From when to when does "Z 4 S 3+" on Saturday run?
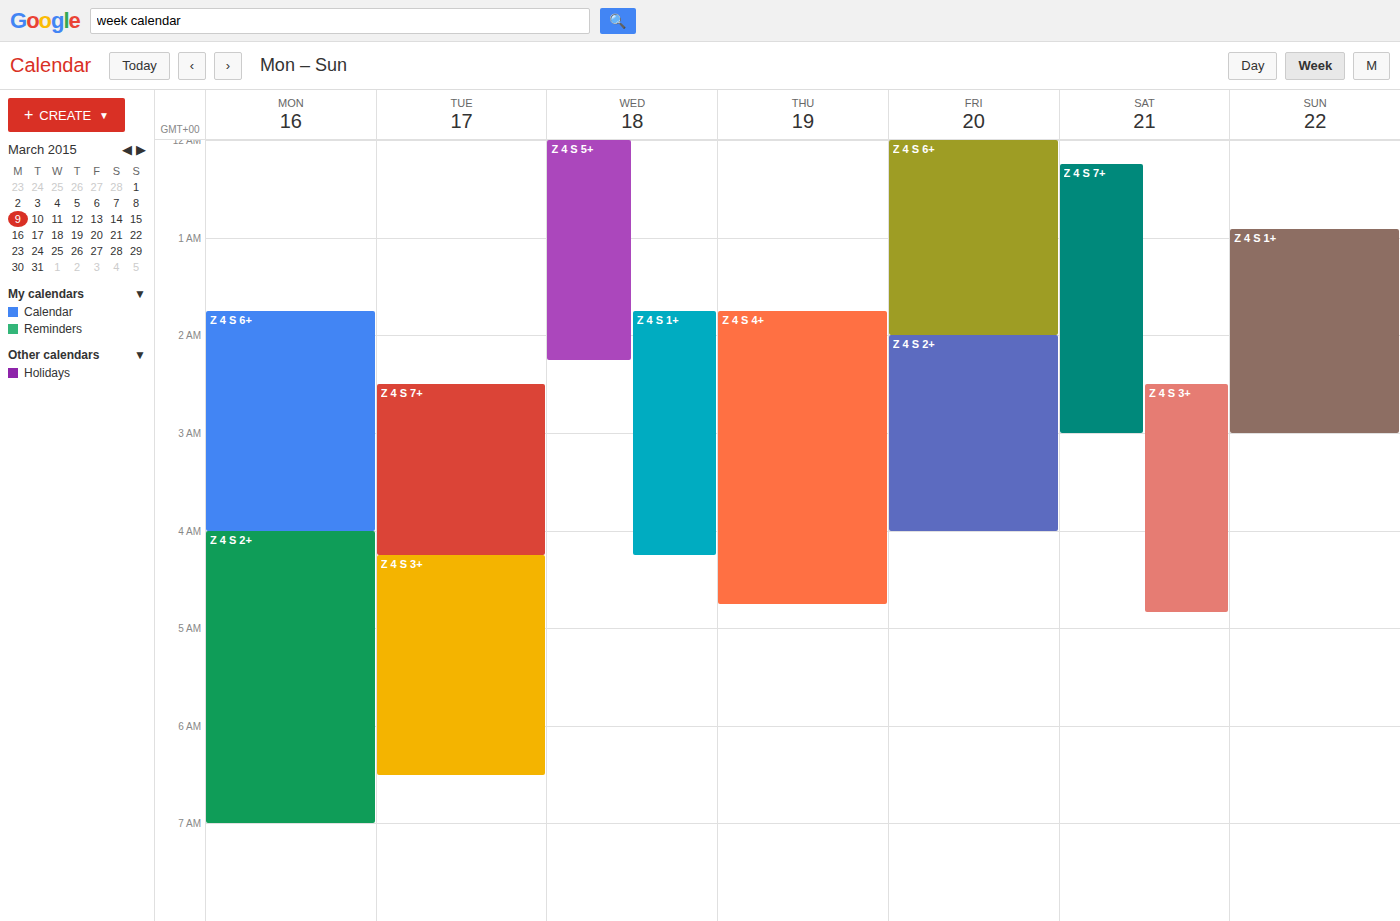
2:30 AM to 4:50 AM